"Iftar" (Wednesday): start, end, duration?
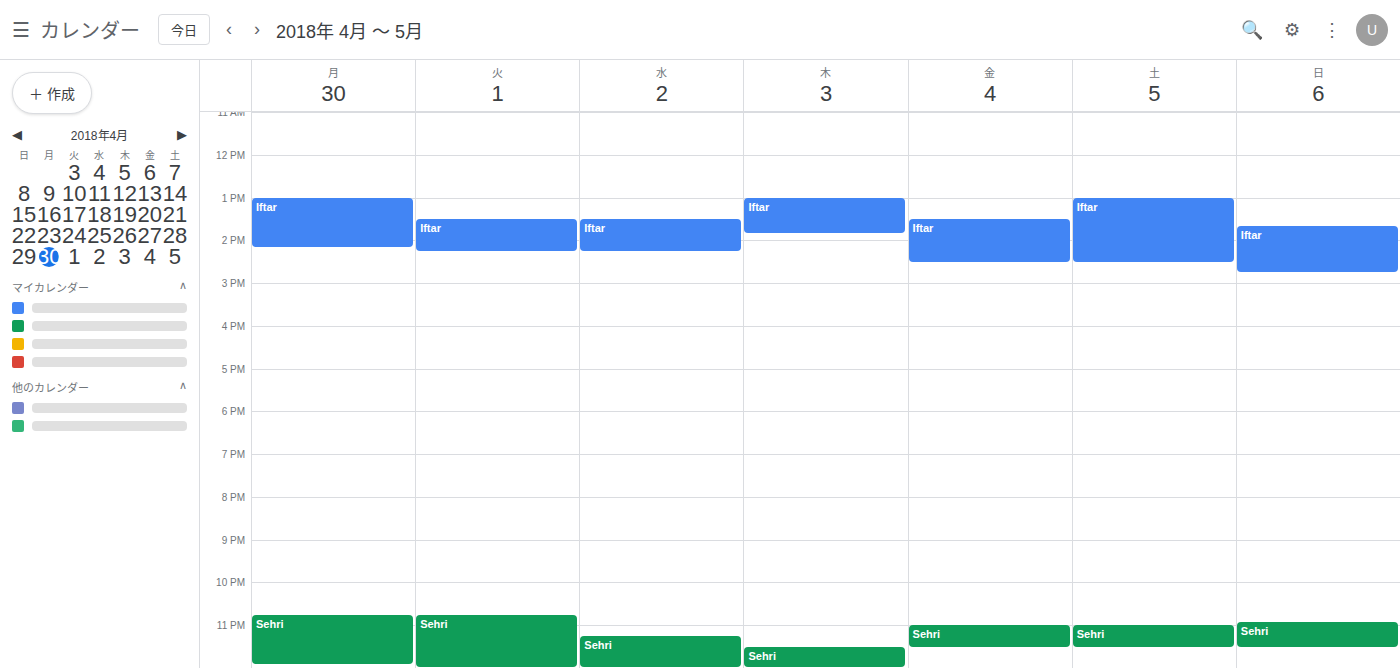
1:30 PM to 2:15 PM, 45 minutes